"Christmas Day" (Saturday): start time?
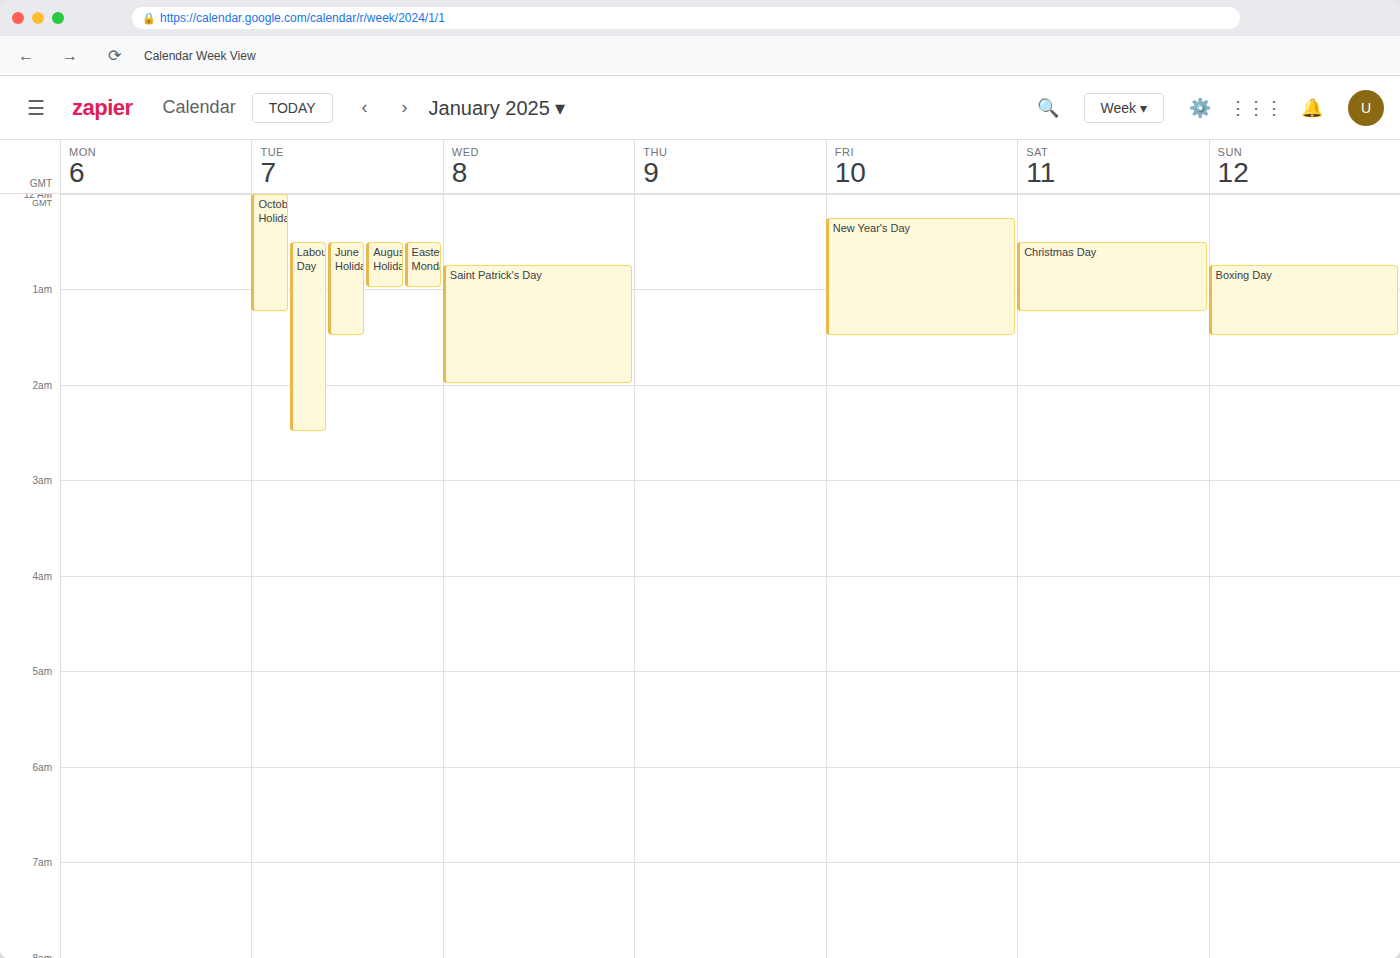
12:30 AM